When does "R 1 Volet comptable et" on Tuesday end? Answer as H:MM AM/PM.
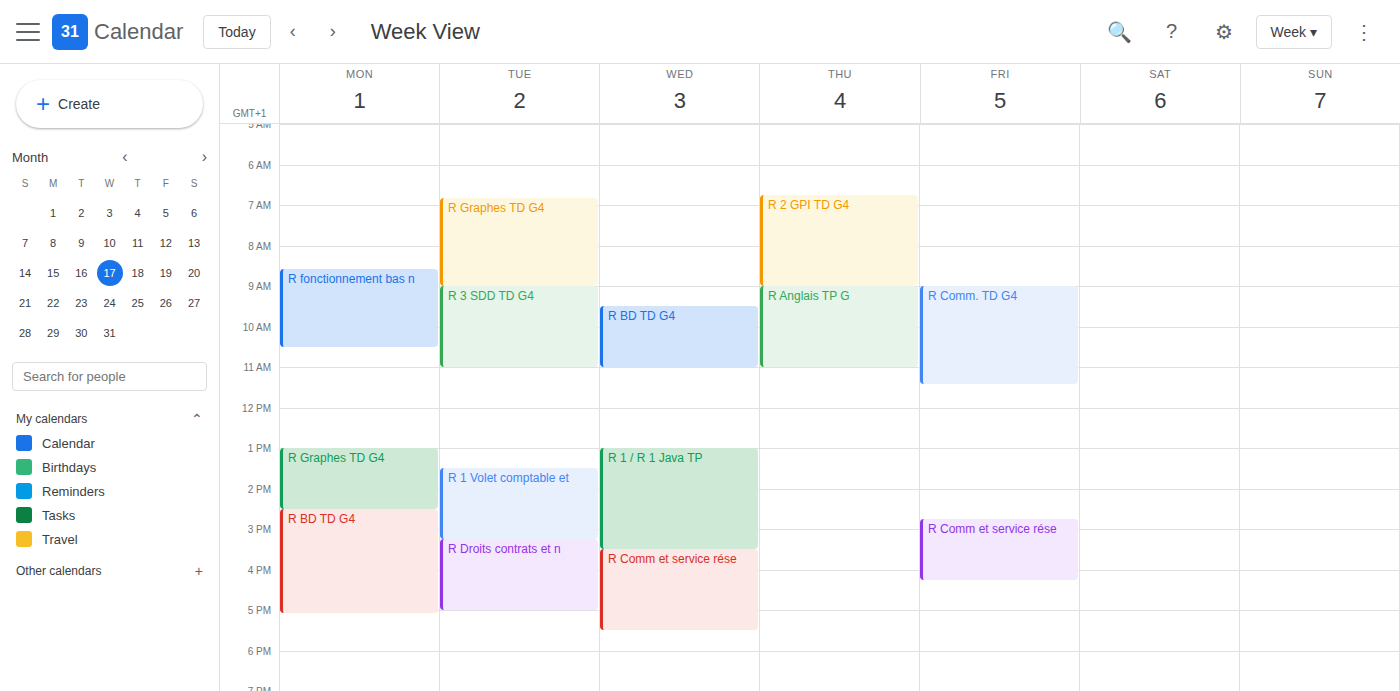
3:15 PM